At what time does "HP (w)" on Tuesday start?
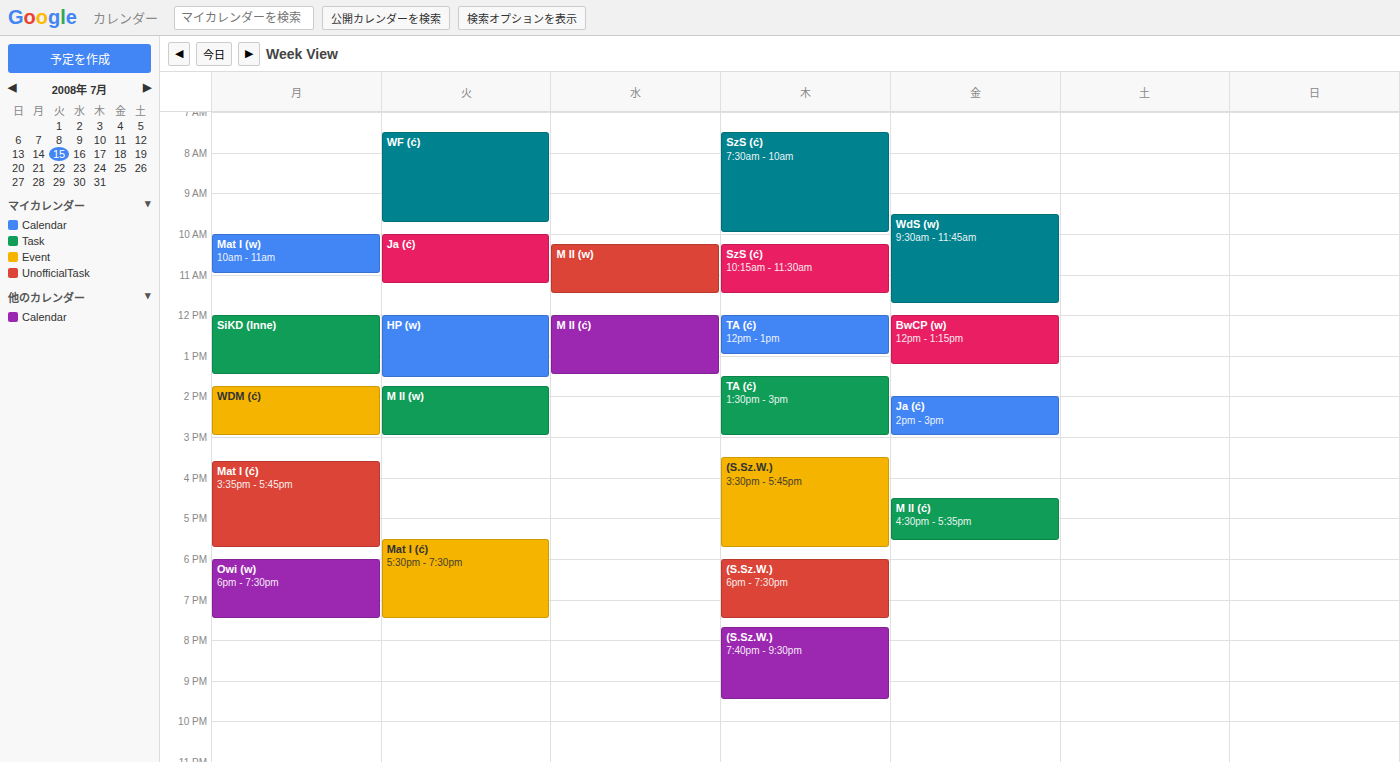
12:00 PM